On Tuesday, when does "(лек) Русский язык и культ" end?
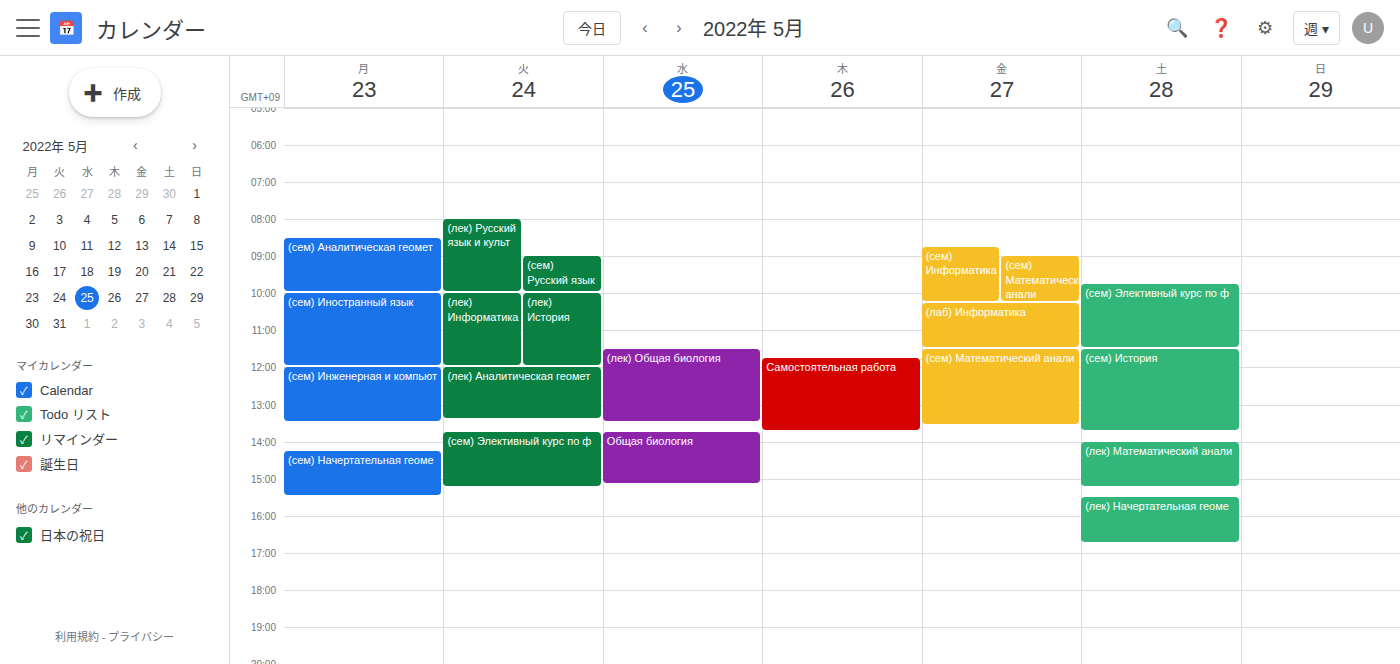
10:00 AM